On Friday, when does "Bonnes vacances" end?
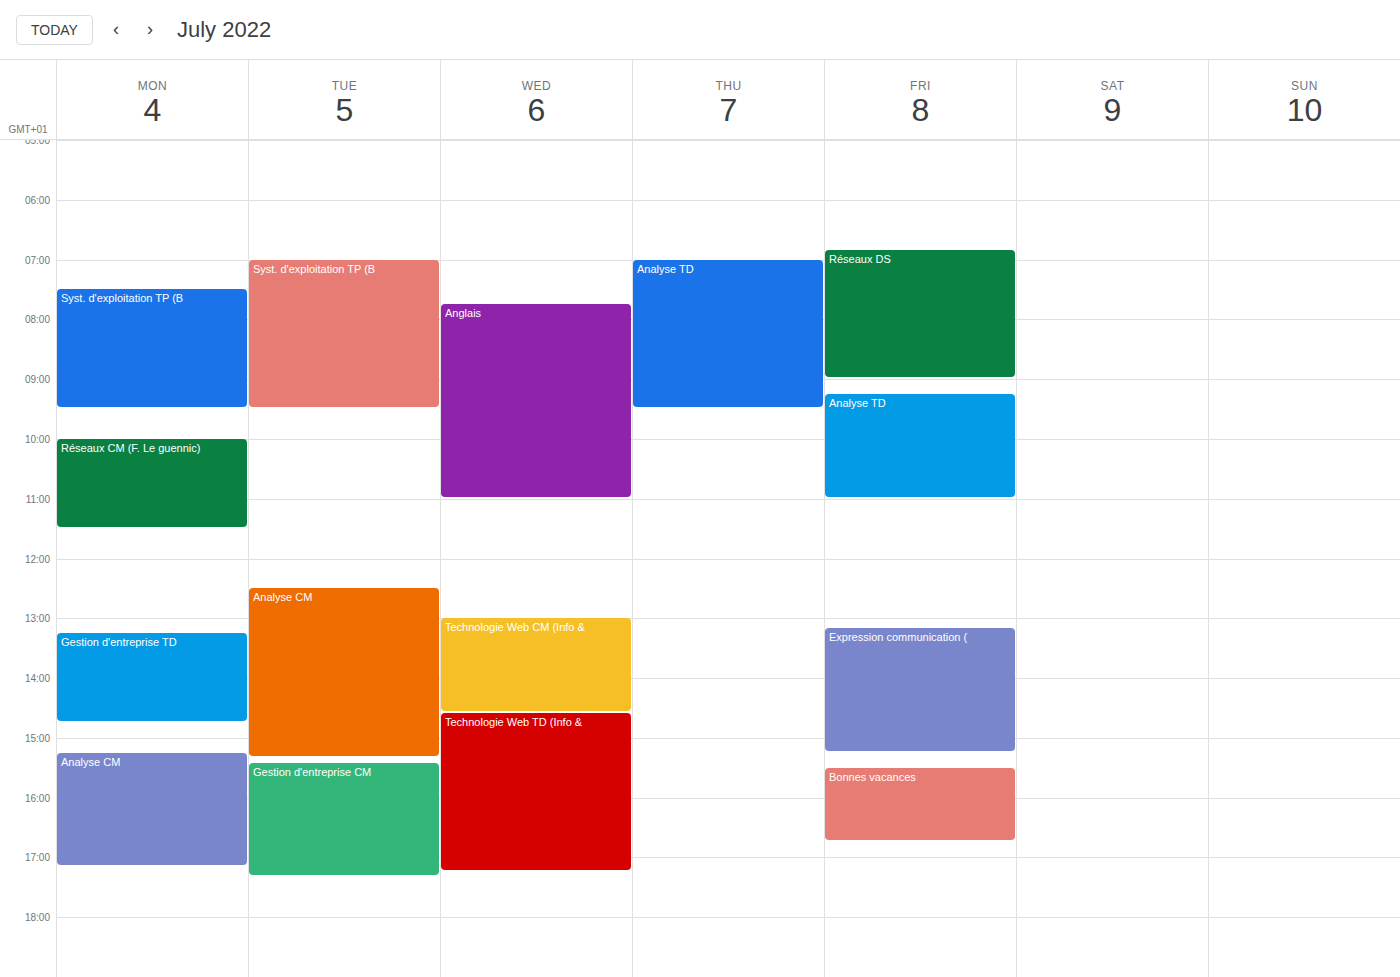
4:45 PM